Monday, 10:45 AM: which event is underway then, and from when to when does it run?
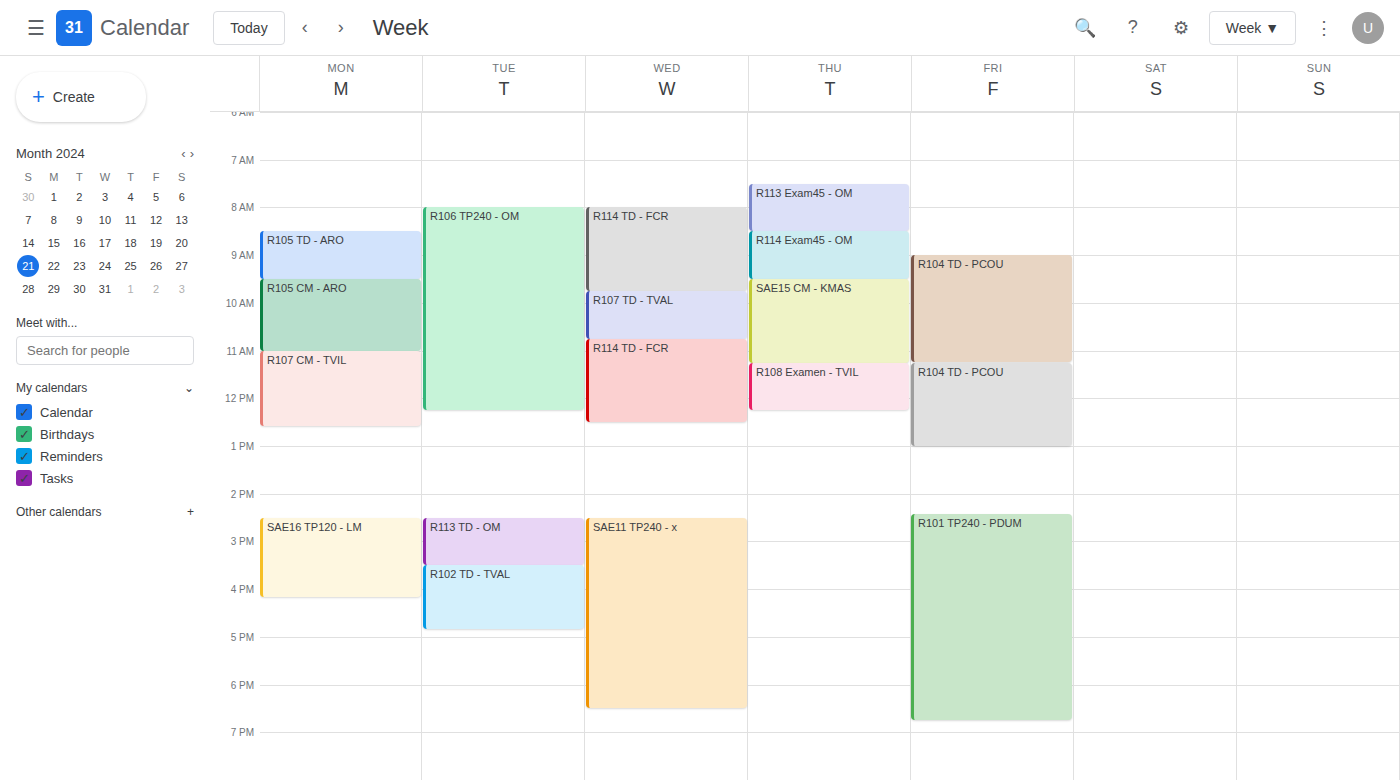
"R105 CM - ARO", 9:30 AM to 11:00 AM